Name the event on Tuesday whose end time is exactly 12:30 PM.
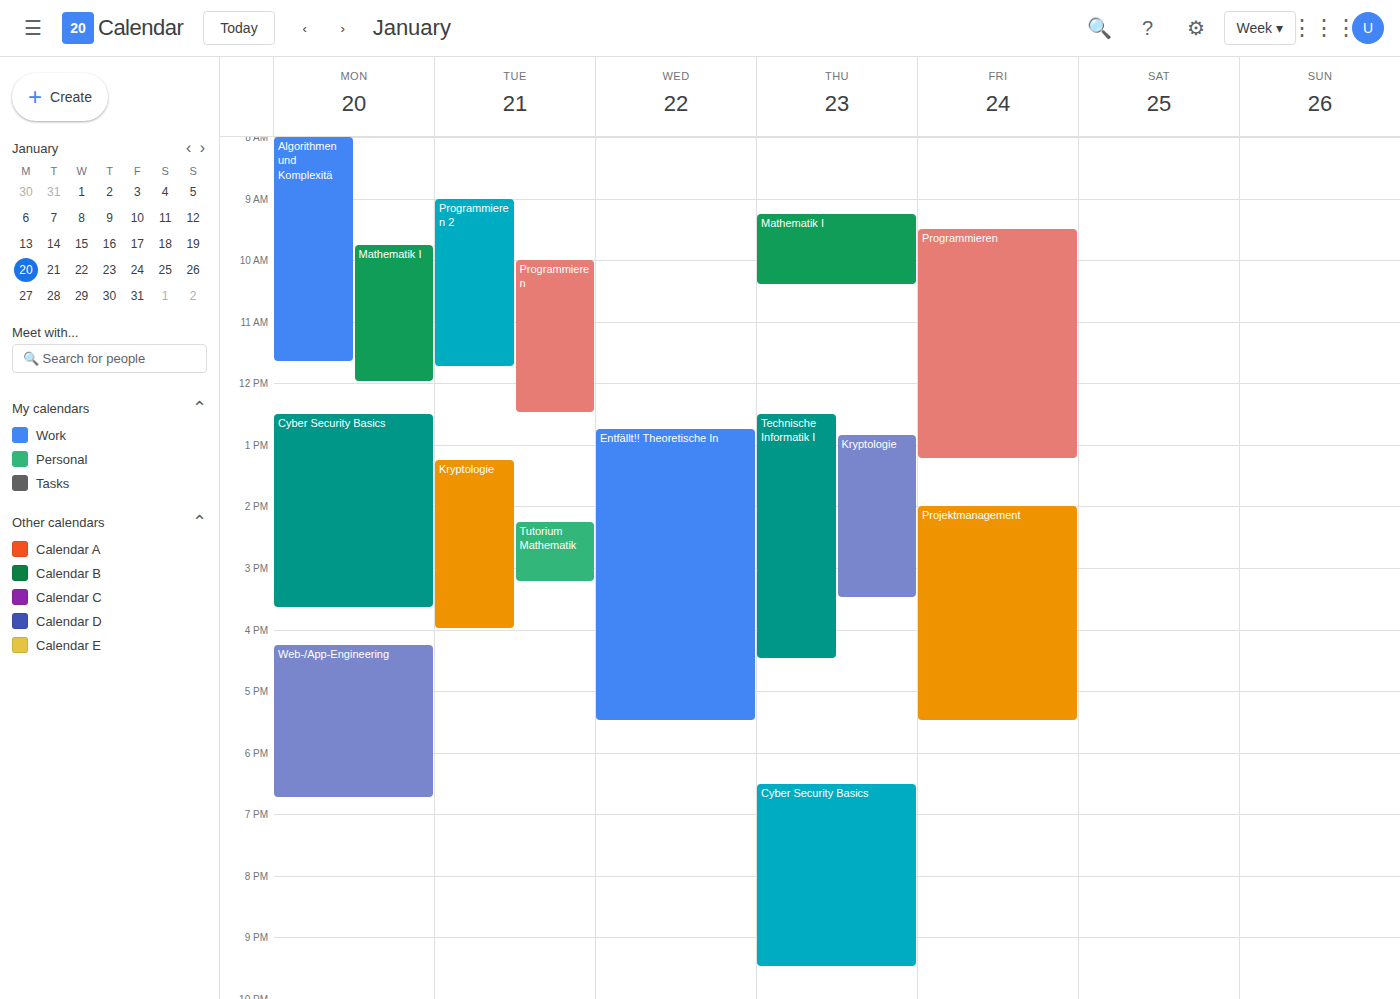
"Programmieren"